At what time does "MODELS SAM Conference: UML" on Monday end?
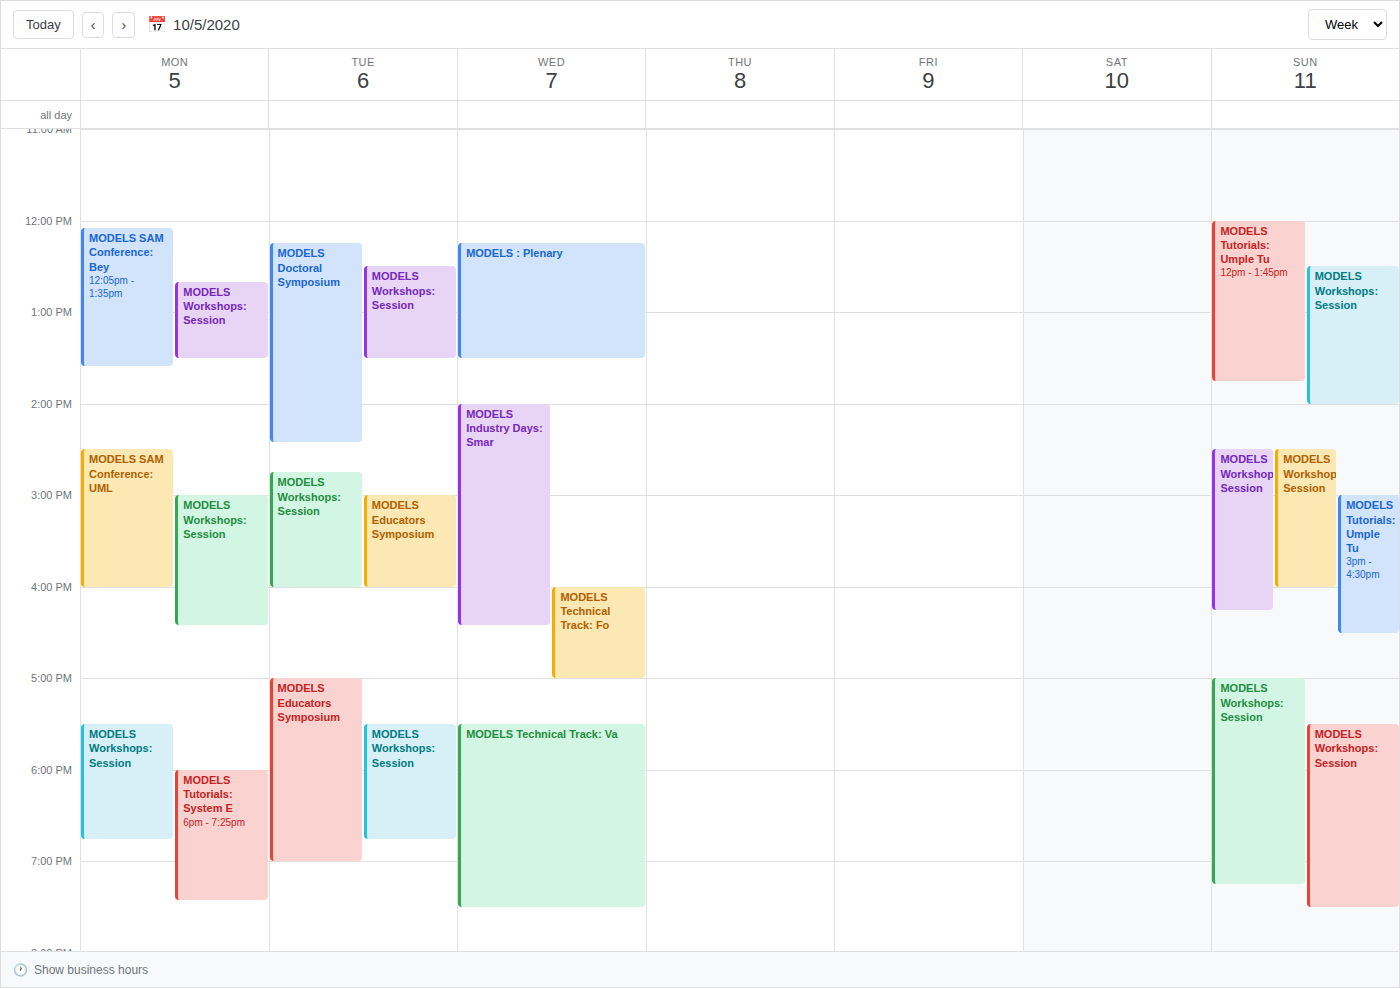
4:00 PM